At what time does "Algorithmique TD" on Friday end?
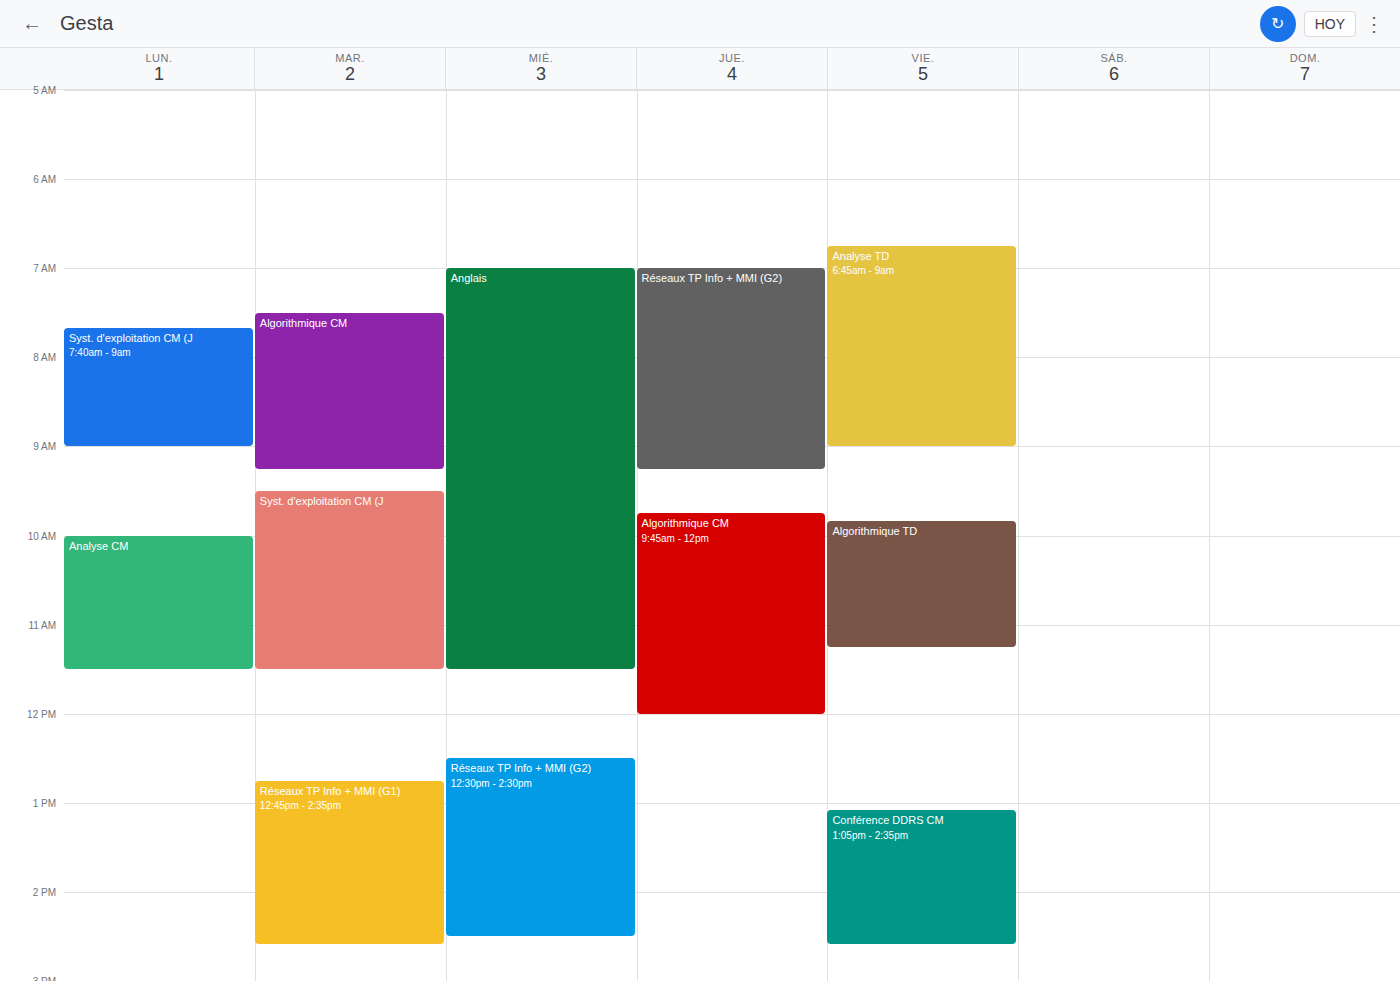
11:15